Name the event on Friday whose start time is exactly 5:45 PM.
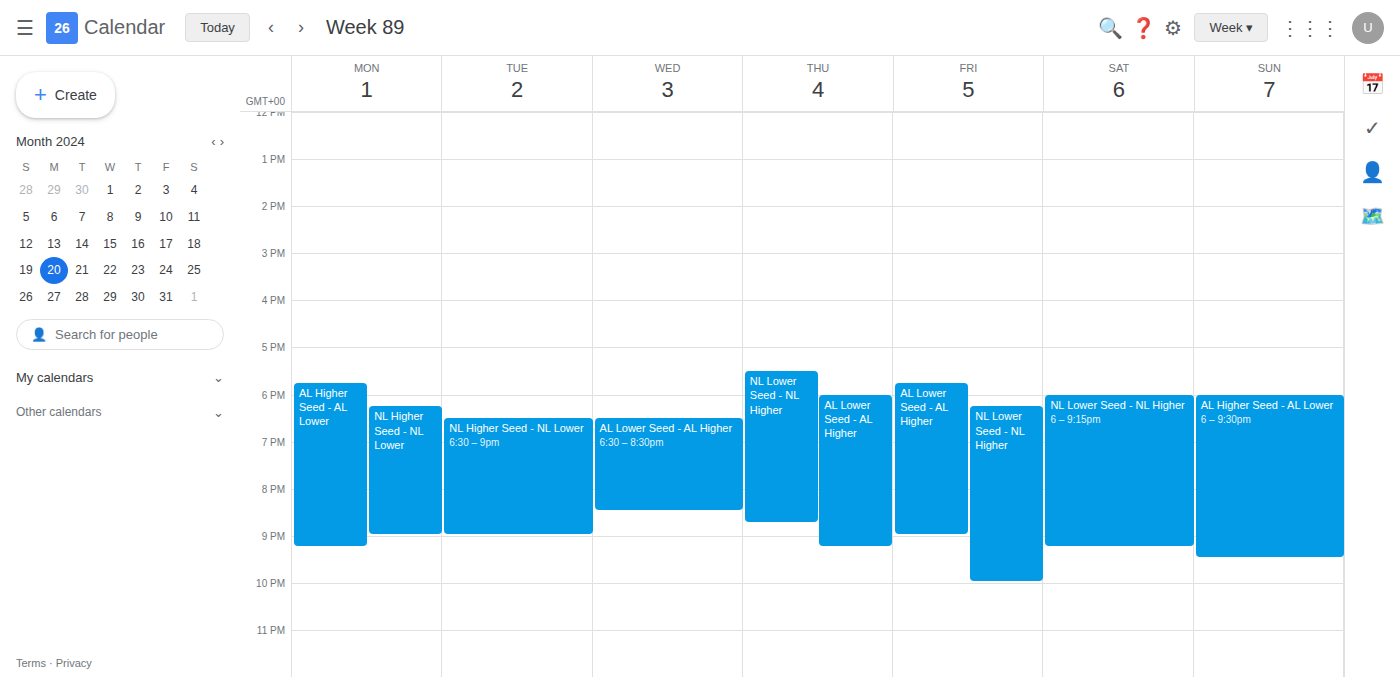
"AL Lower Seed - AL Higher"